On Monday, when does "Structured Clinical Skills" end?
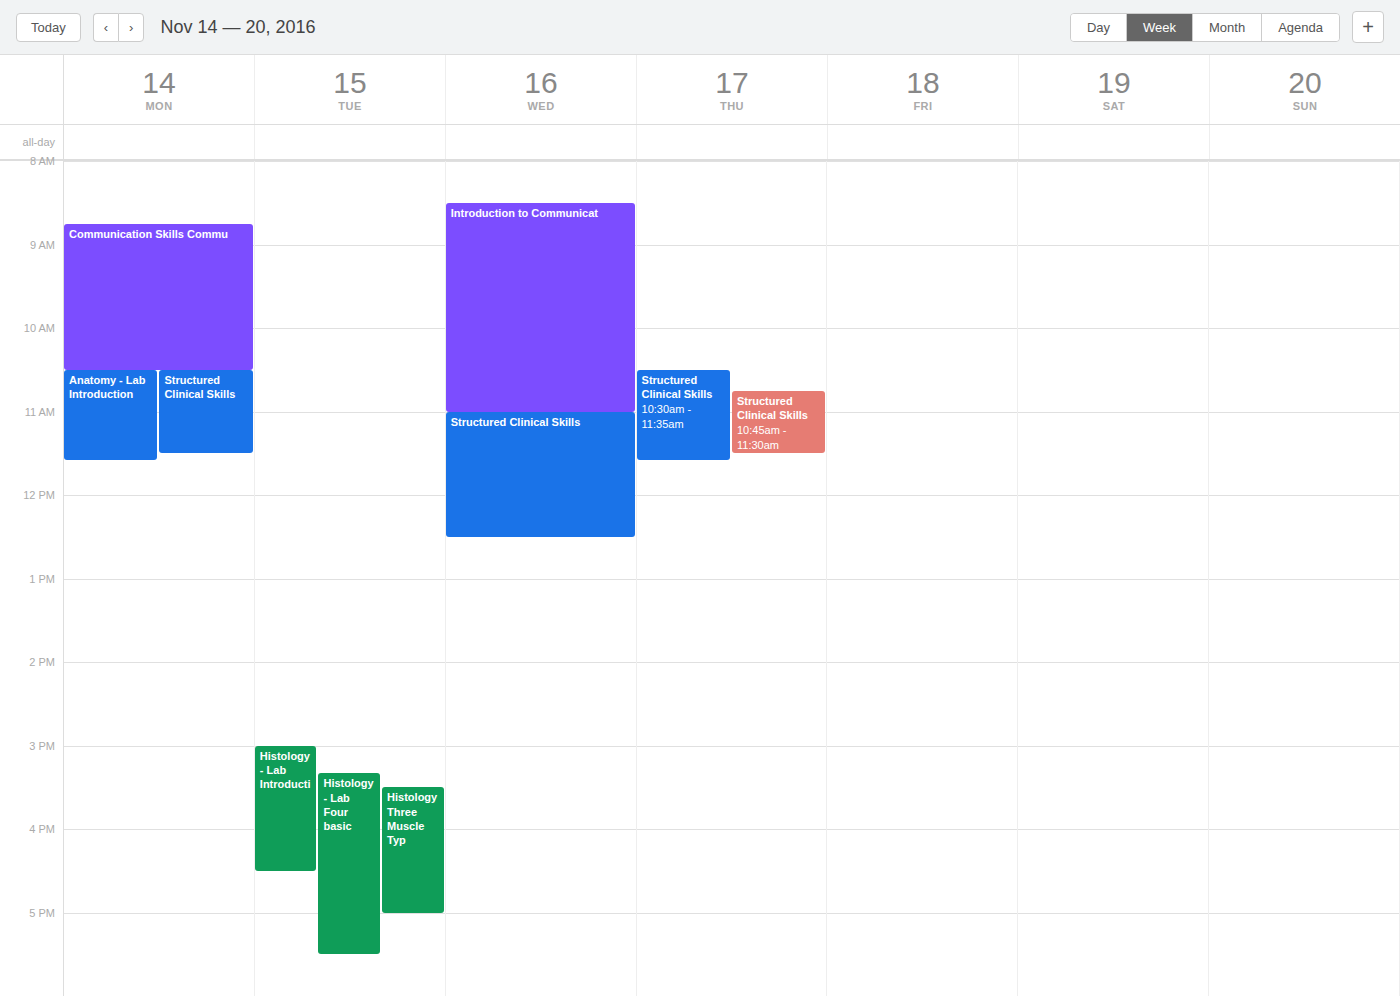
11:30 AM